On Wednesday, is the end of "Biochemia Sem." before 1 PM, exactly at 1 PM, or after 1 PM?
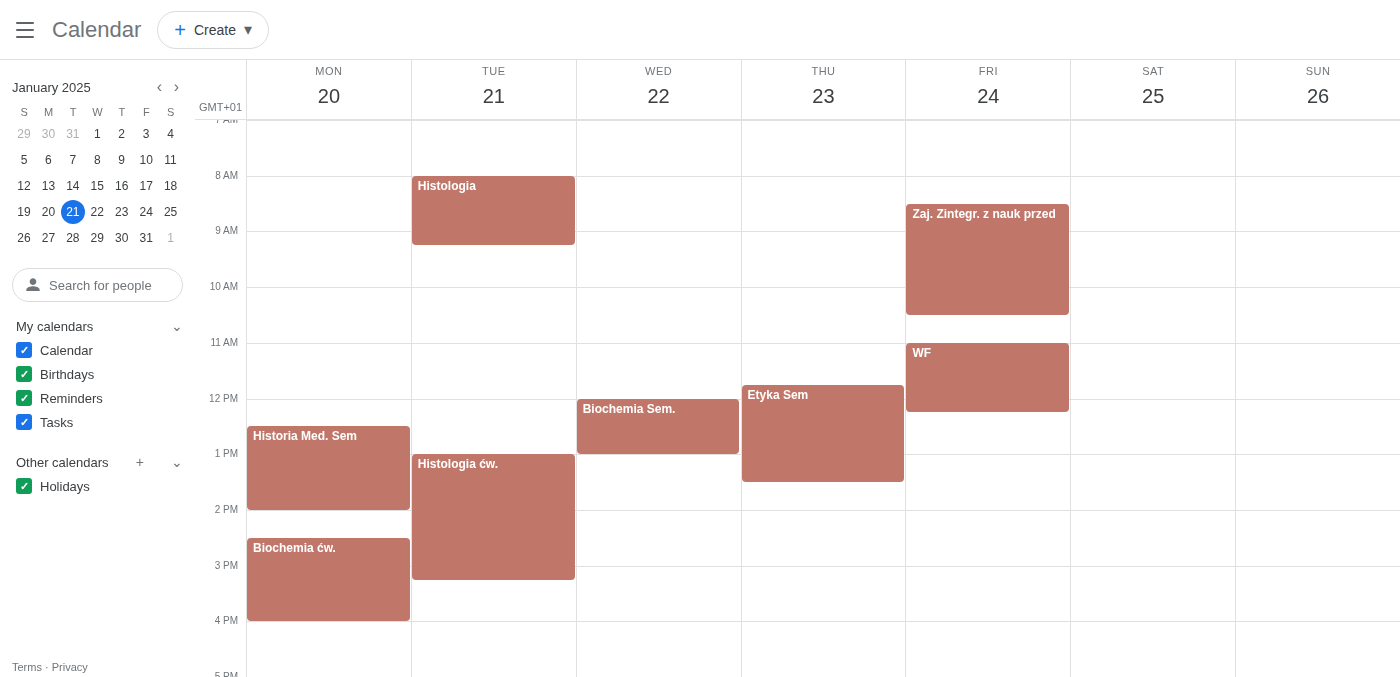
1:00 PM -- exactly at 1 PM, on the 1 PM line.